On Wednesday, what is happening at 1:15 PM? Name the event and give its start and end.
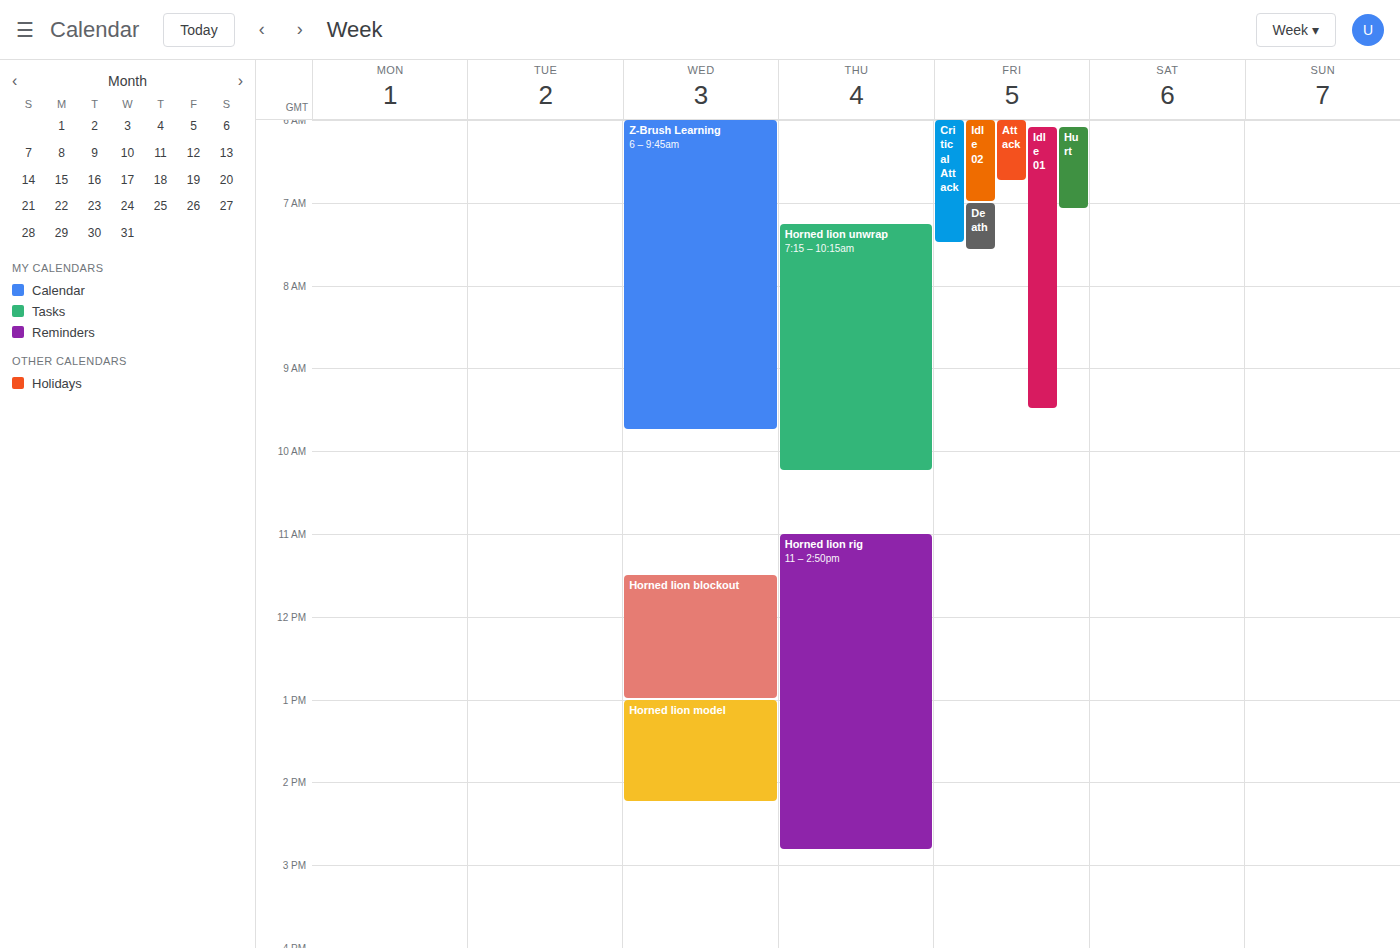
"Horned lion model", 1:00 PM to 2:15 PM